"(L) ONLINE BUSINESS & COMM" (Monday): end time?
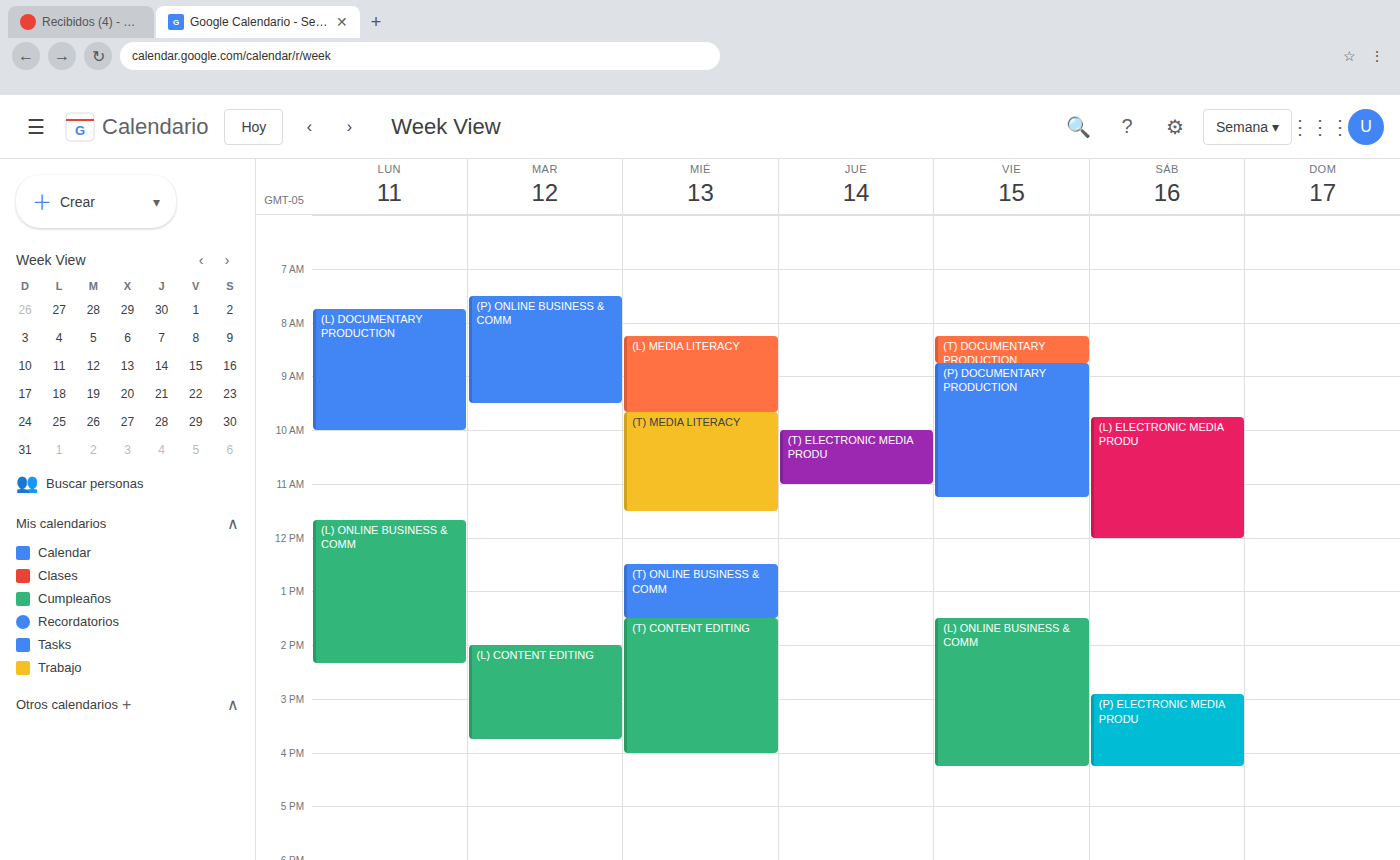
14:20